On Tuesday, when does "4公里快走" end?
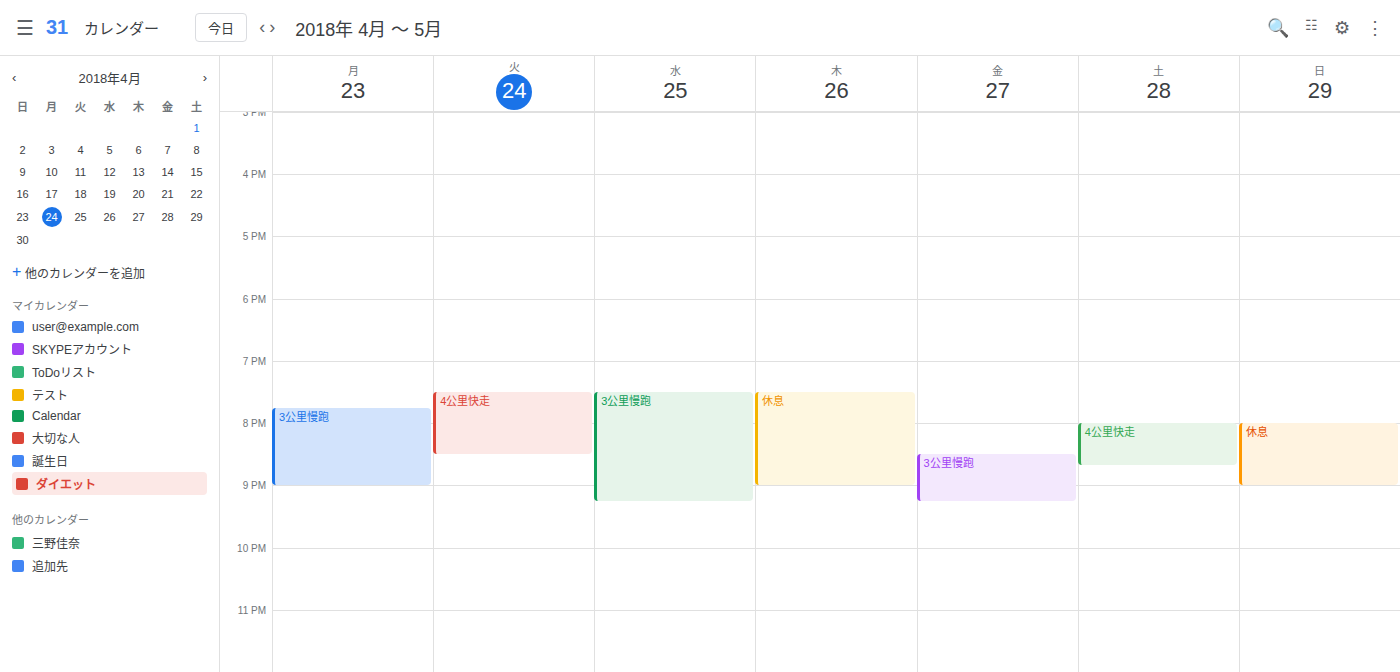
8:30 PM